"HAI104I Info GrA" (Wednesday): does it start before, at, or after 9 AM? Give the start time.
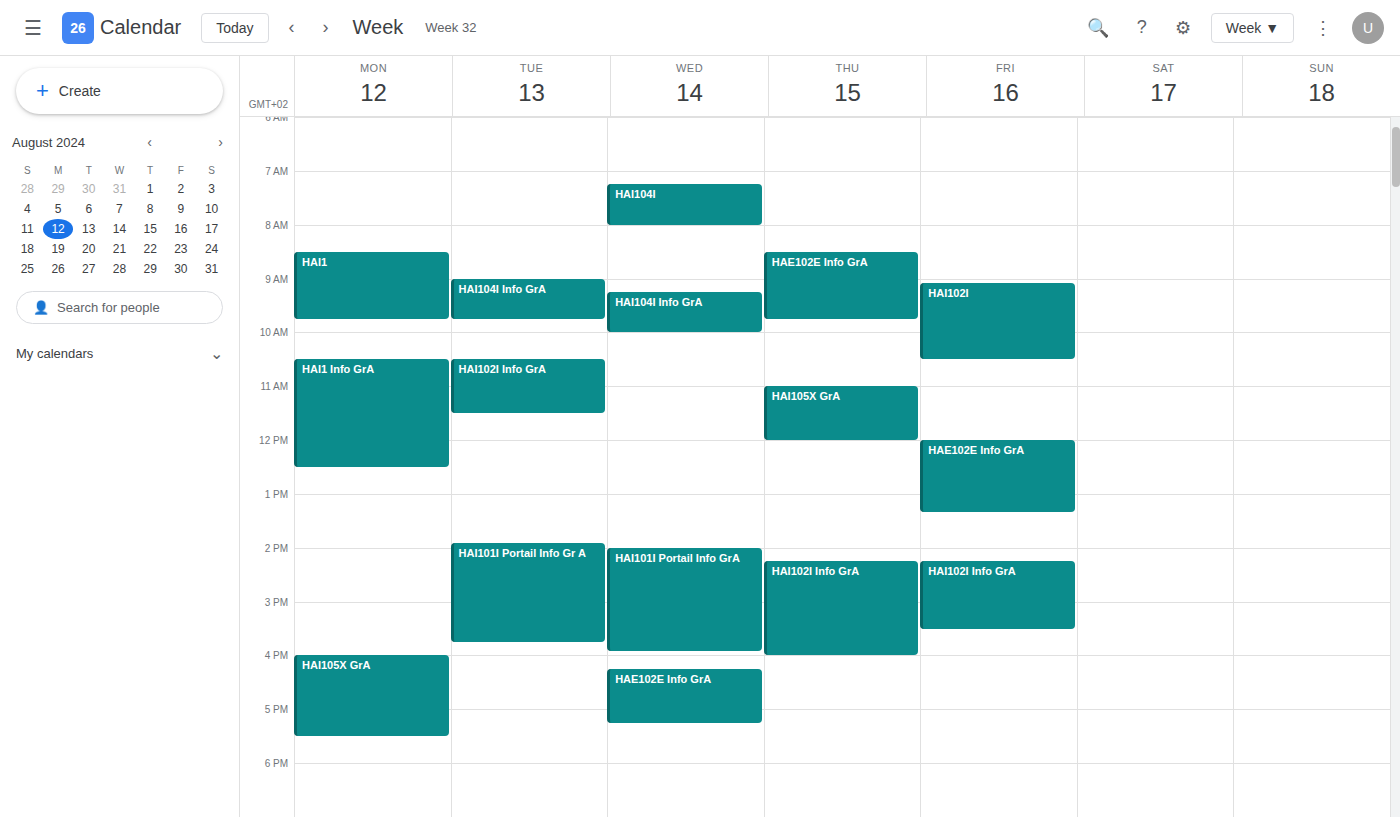
9:15 AM -- after 9 AM, 15 minutes below the 9 AM line.